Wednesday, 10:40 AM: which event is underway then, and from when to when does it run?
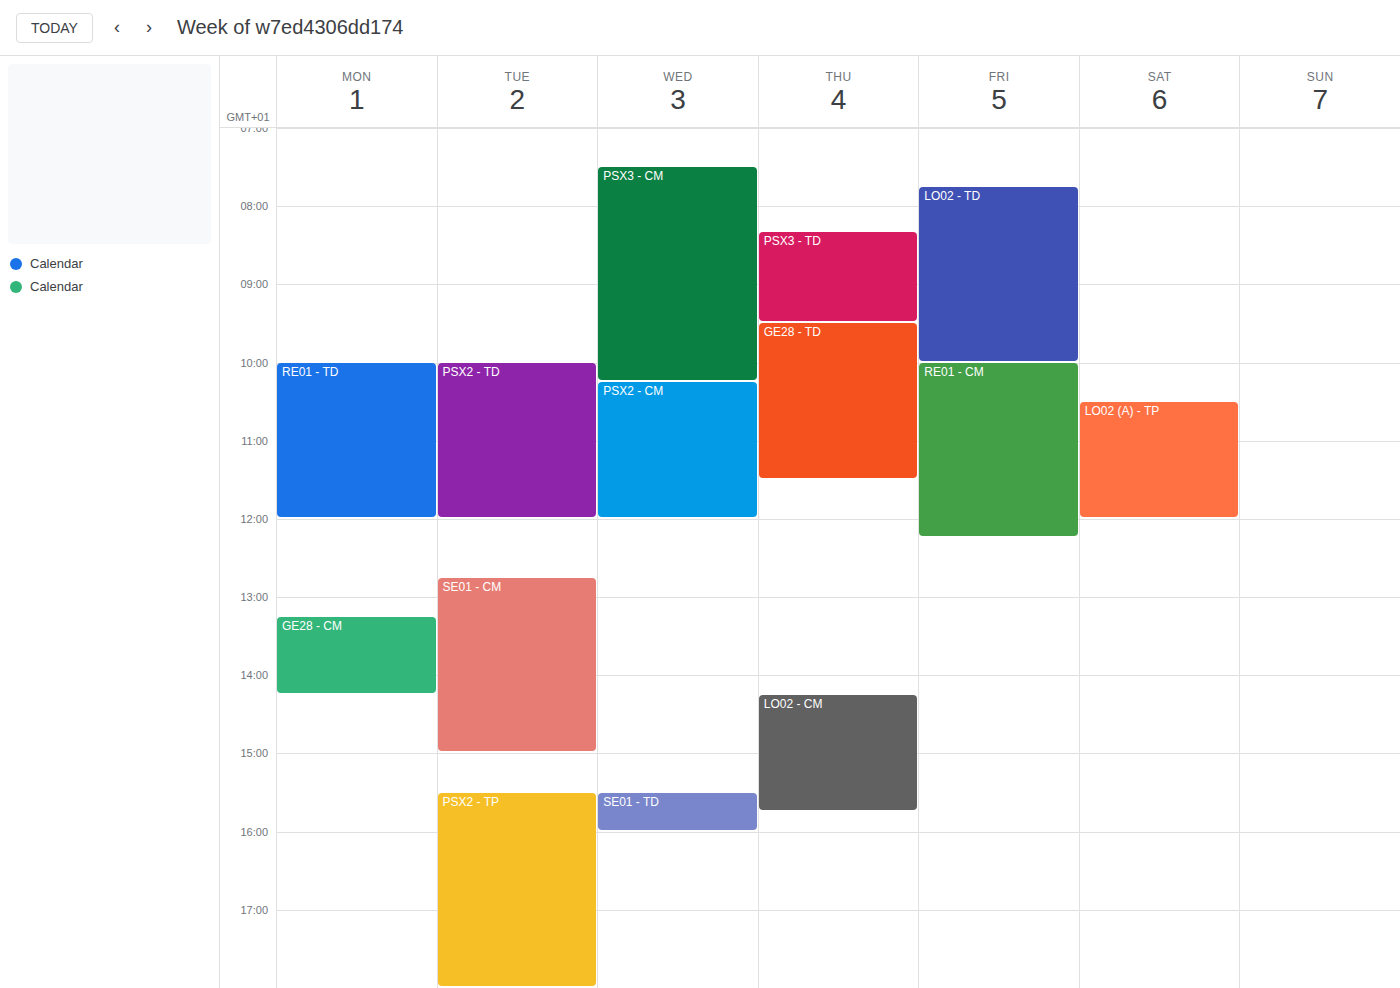
"PSX2 - CM", 10:15 AM to 12:00 PM